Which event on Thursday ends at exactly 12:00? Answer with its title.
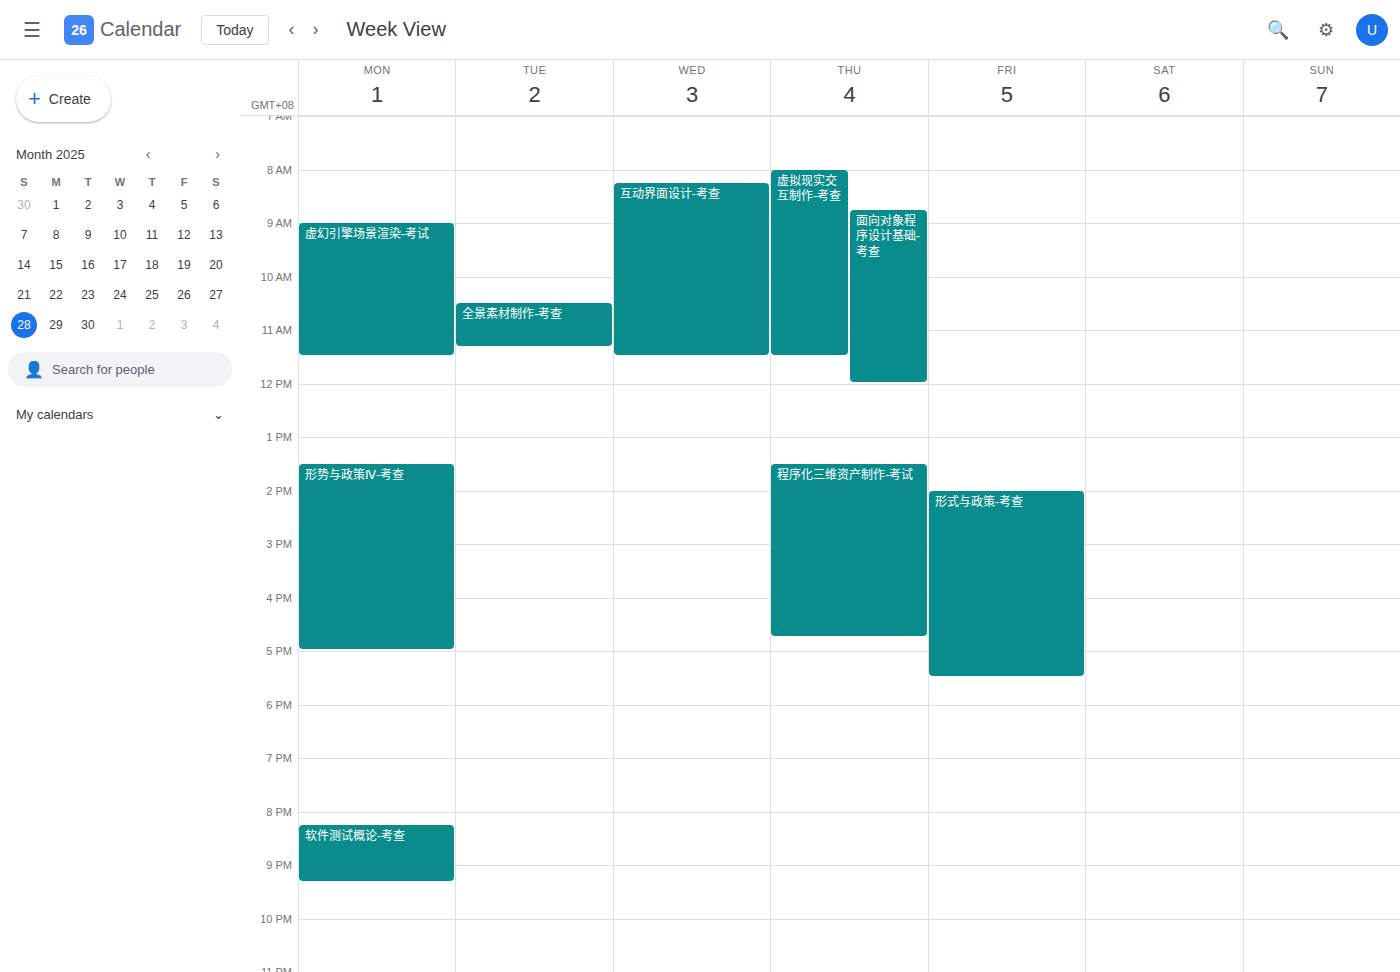
"面向对象程序设计基础-考查"